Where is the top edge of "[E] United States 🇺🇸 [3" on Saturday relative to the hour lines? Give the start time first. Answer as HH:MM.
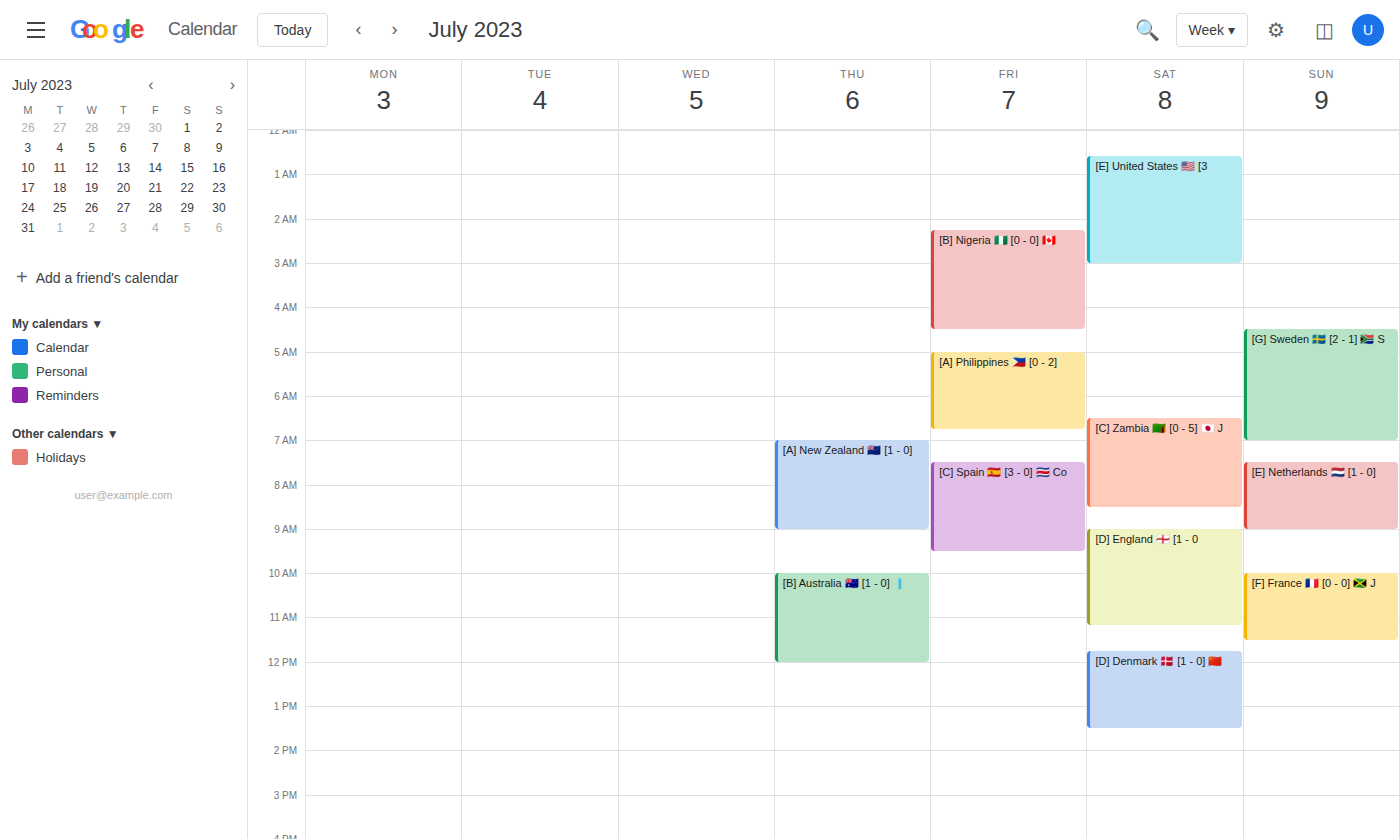
00:35 -- neither: 35 minutes below the 00:00 line and 25 minutes above the 01:00 line.